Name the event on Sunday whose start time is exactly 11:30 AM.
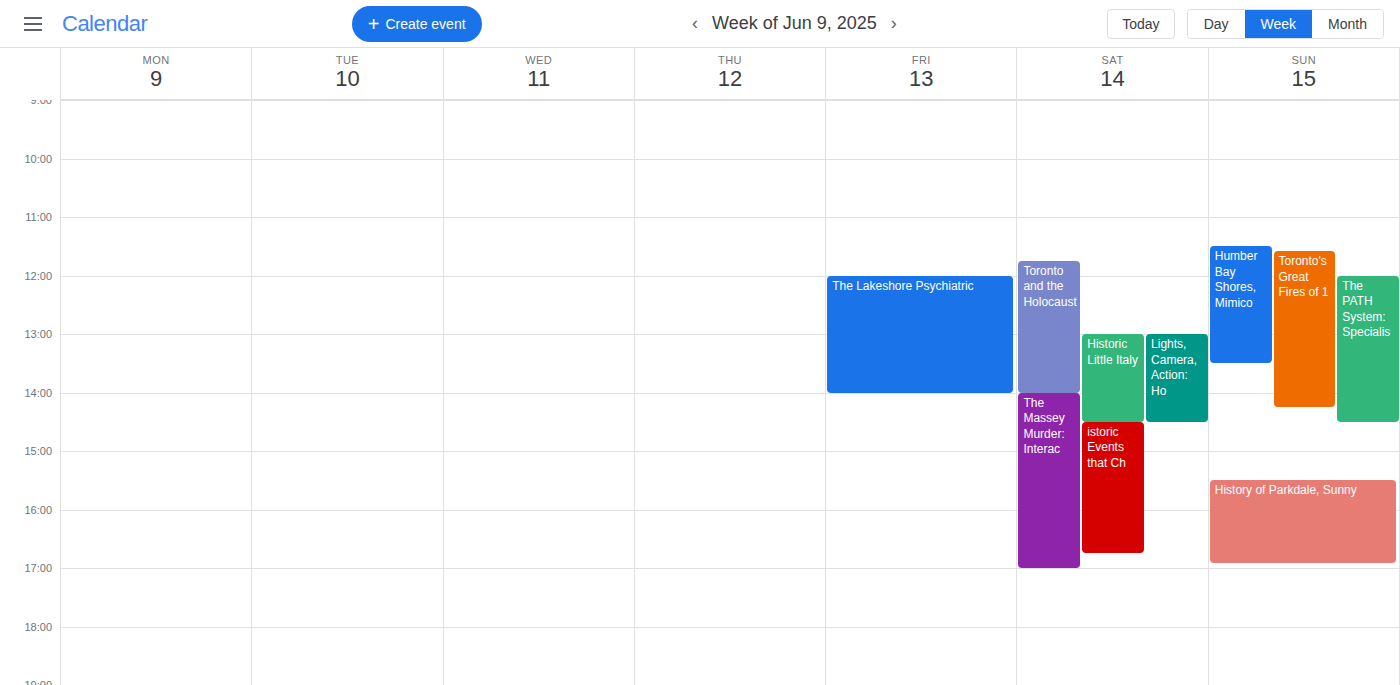
"Humber Bay Shores, Mimico"